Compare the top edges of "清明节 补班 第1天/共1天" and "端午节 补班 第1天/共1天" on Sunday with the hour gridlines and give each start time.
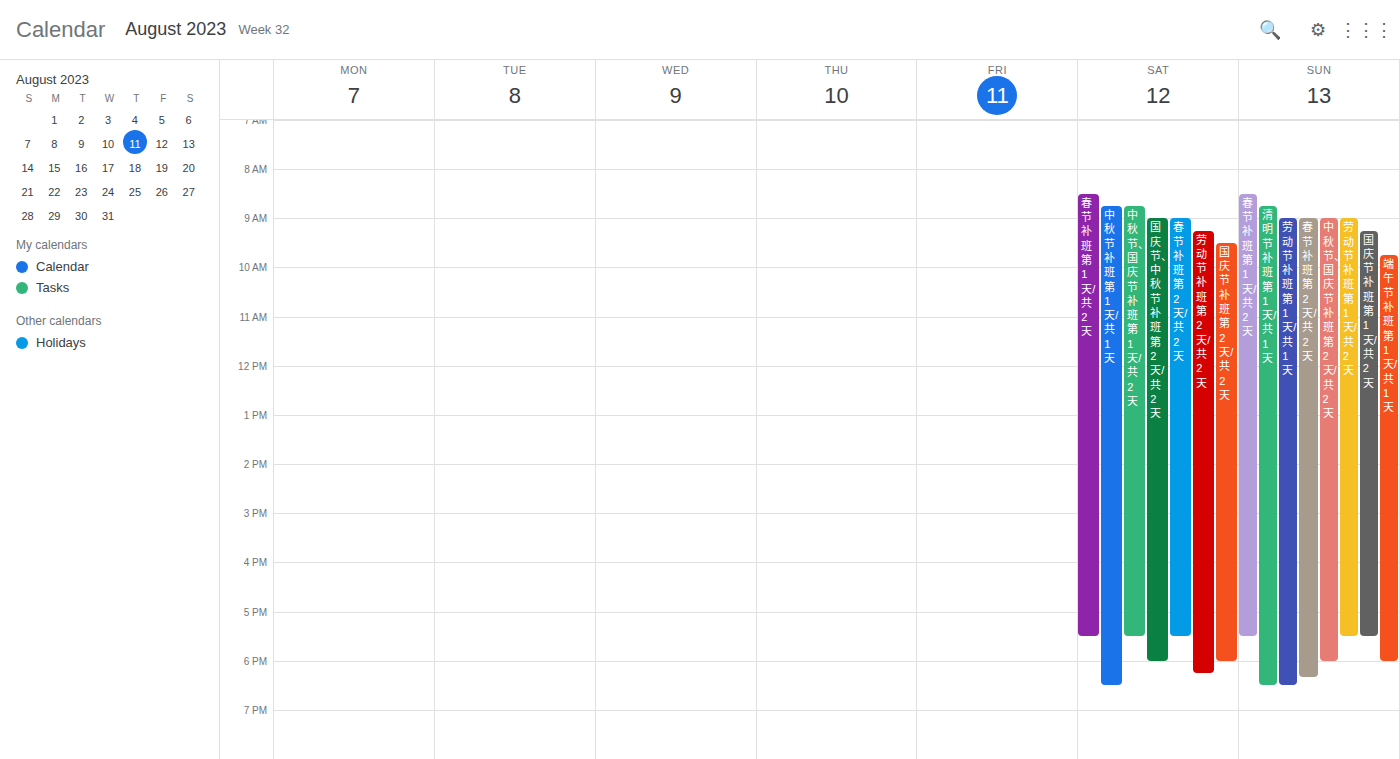
"清明节 补班 第1天/共1天": 08:45, neither: three quarters of the way from the 08:00 line to the 09:00 line. "端午节 补班 第1天/共1天": 09:45, neither: three quarters of the way from the 09:00 line to the 10:00 line.